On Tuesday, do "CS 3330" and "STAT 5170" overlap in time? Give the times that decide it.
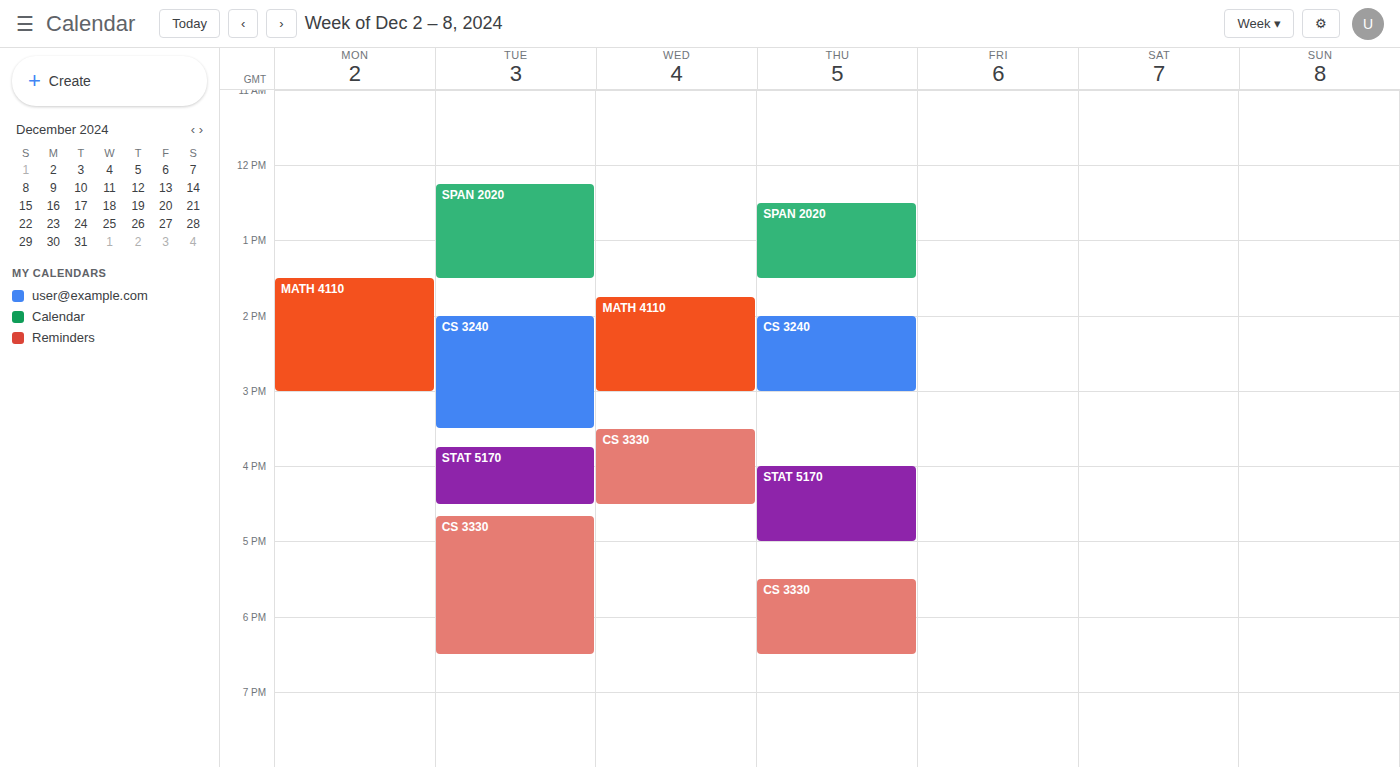
"STAT 5170" ends at 16:30 and "CS 3330" starts at 16:40 -- no overlap.